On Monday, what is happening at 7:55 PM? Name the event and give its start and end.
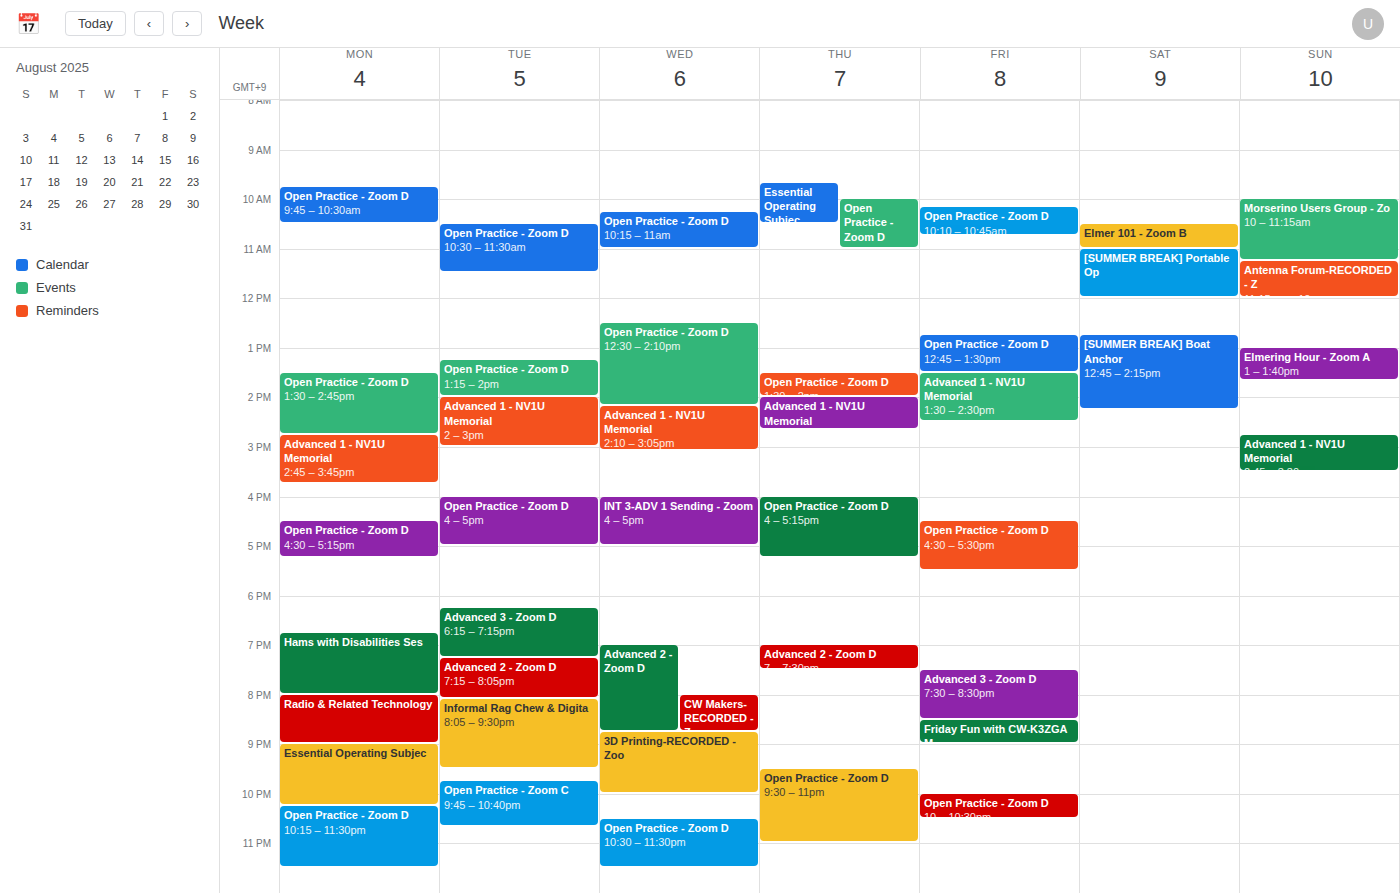
"Hams with Disabilities Ses", 6:45 PM to 8:00 PM